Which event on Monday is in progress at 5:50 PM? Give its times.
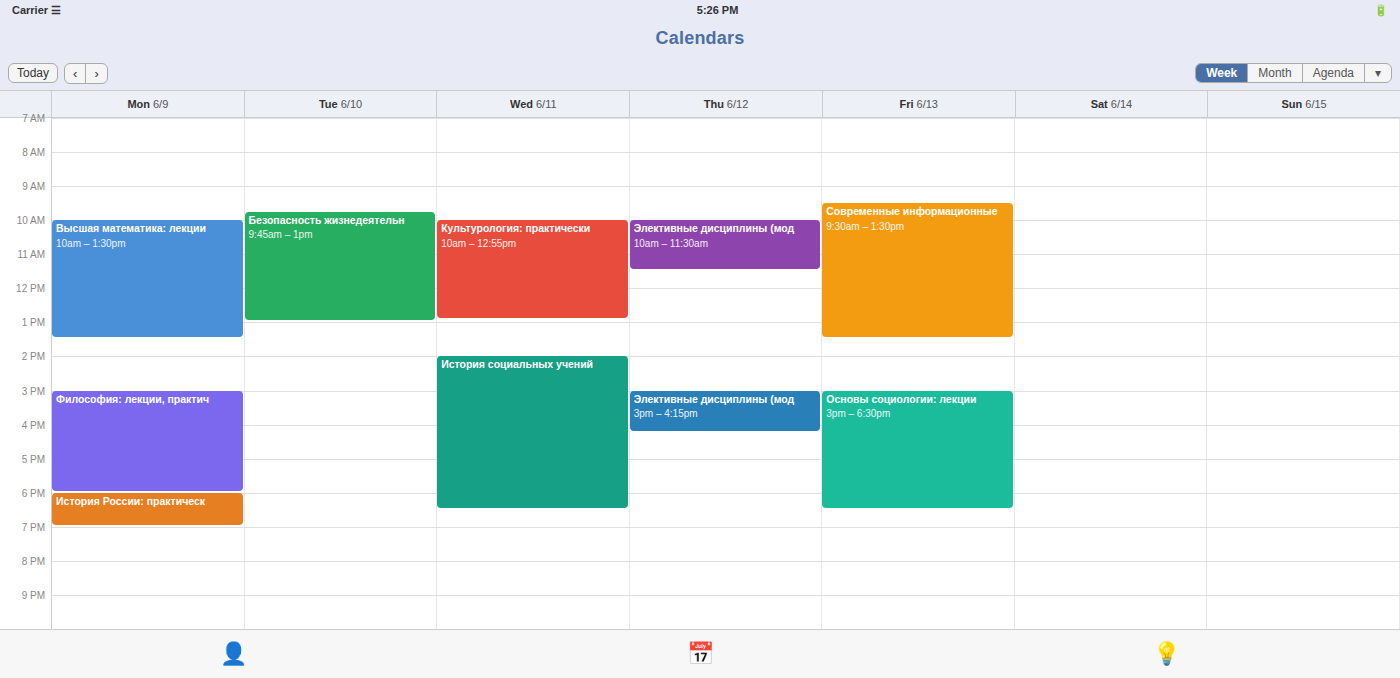
"Философия: лекции, практич", 3:00 PM to 6:00 PM